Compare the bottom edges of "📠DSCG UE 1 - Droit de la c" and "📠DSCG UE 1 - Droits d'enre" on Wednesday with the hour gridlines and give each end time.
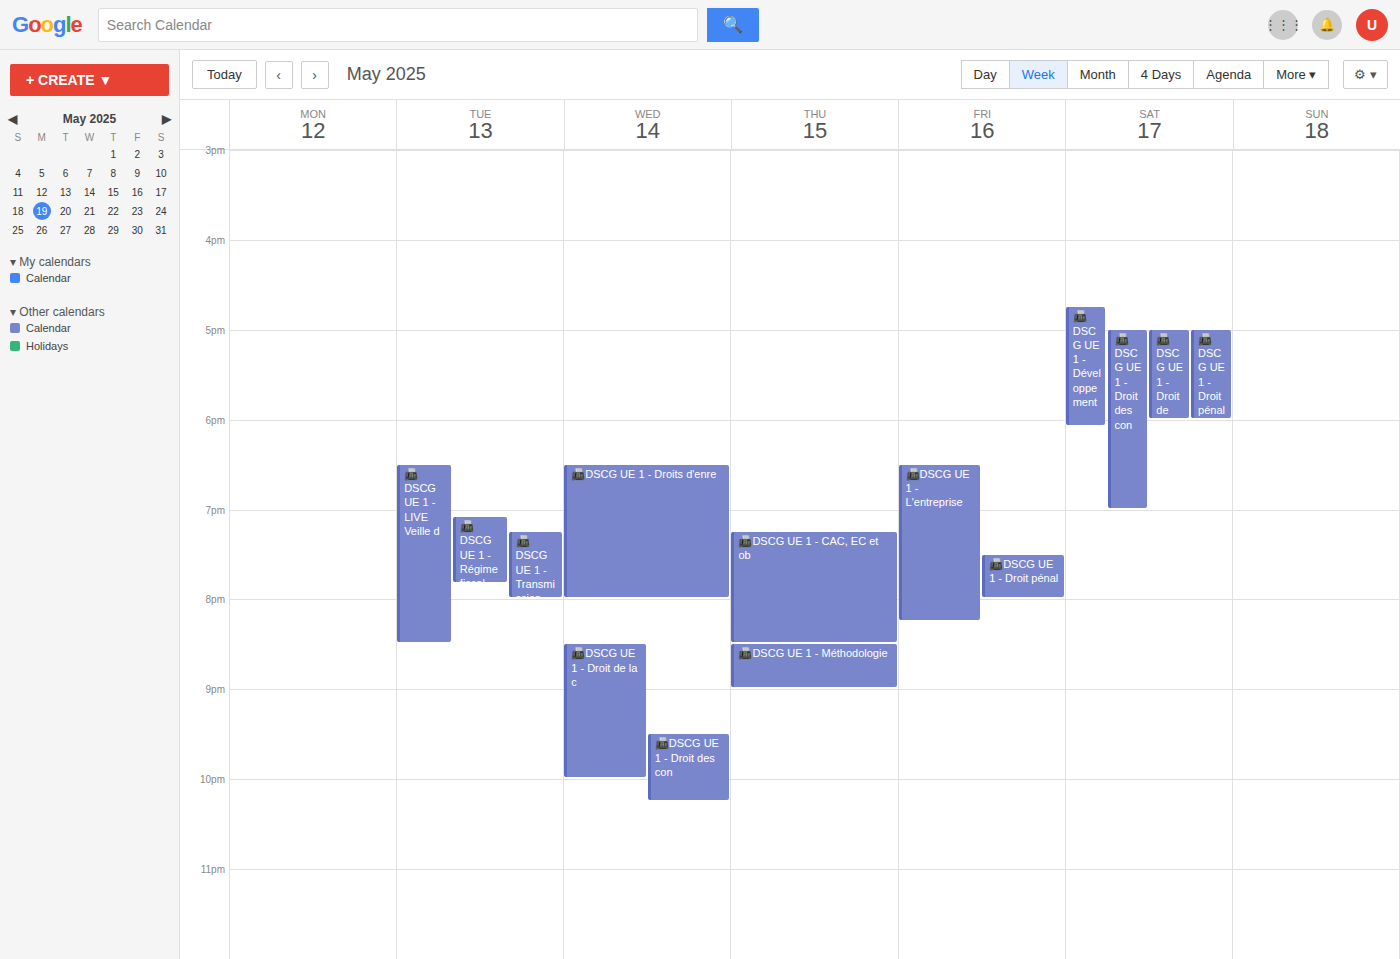
"📠DSCG UE 1 - Droit de la c": 10:00 PM, exactly on the 10 PM line. "📠DSCG UE 1 - Droits d'enre": 8:00 PM, exactly on the 8 PM line.